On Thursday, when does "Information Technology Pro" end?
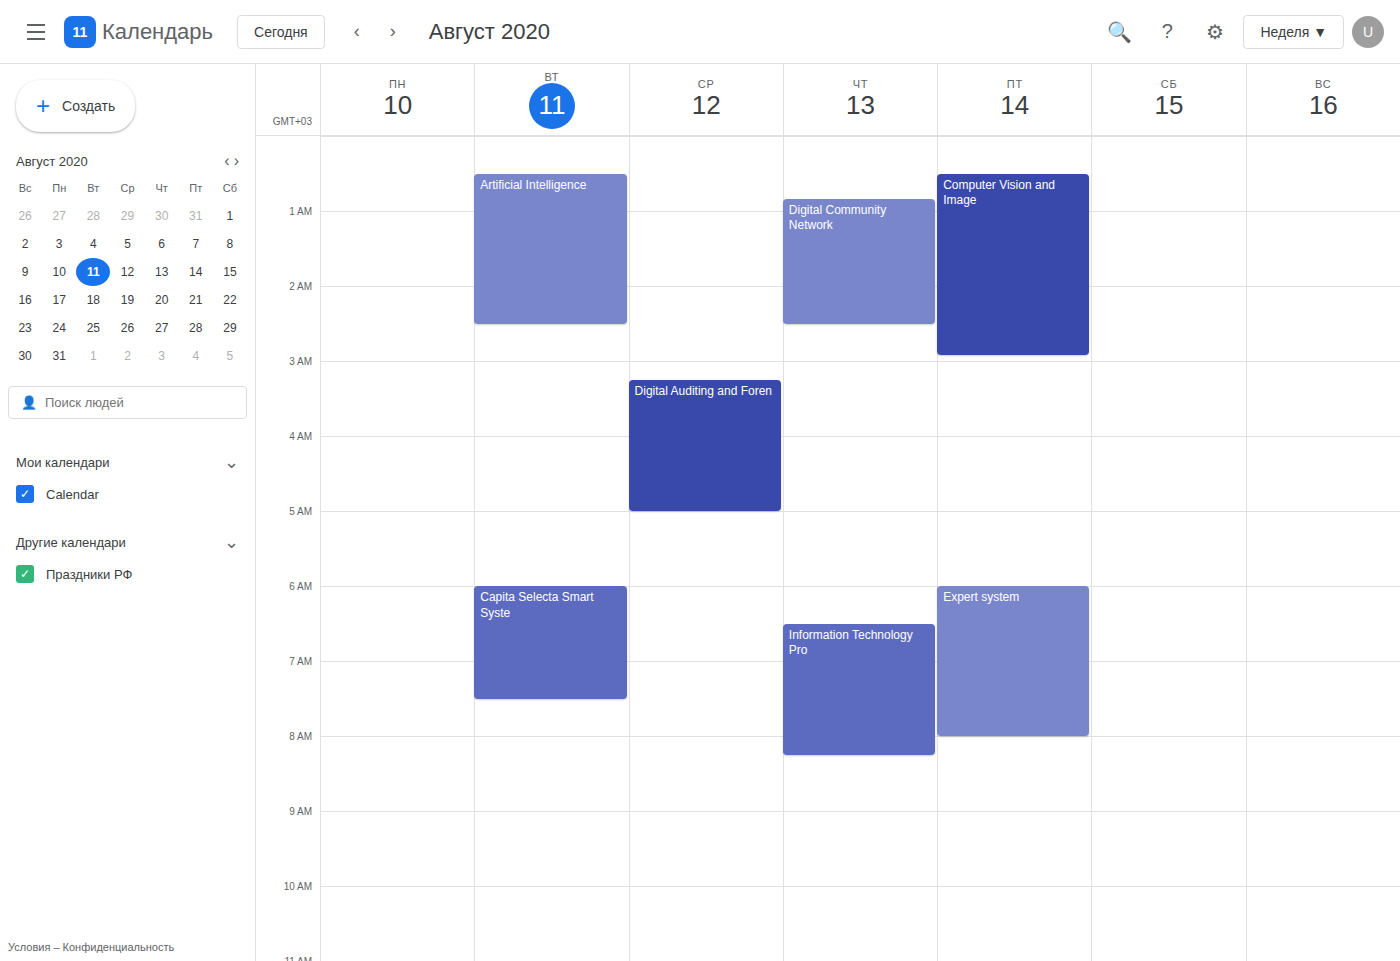
8:15 AM